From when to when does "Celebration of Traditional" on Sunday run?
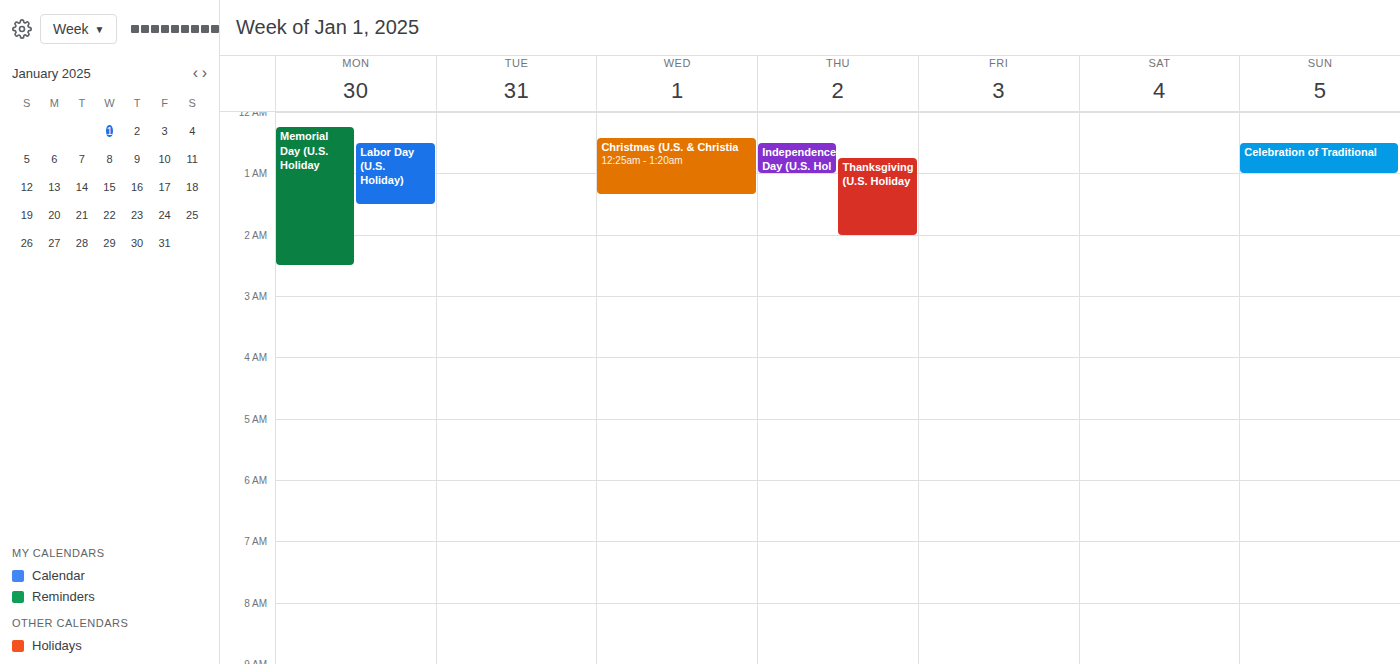
12:30 AM to 1:00 AM